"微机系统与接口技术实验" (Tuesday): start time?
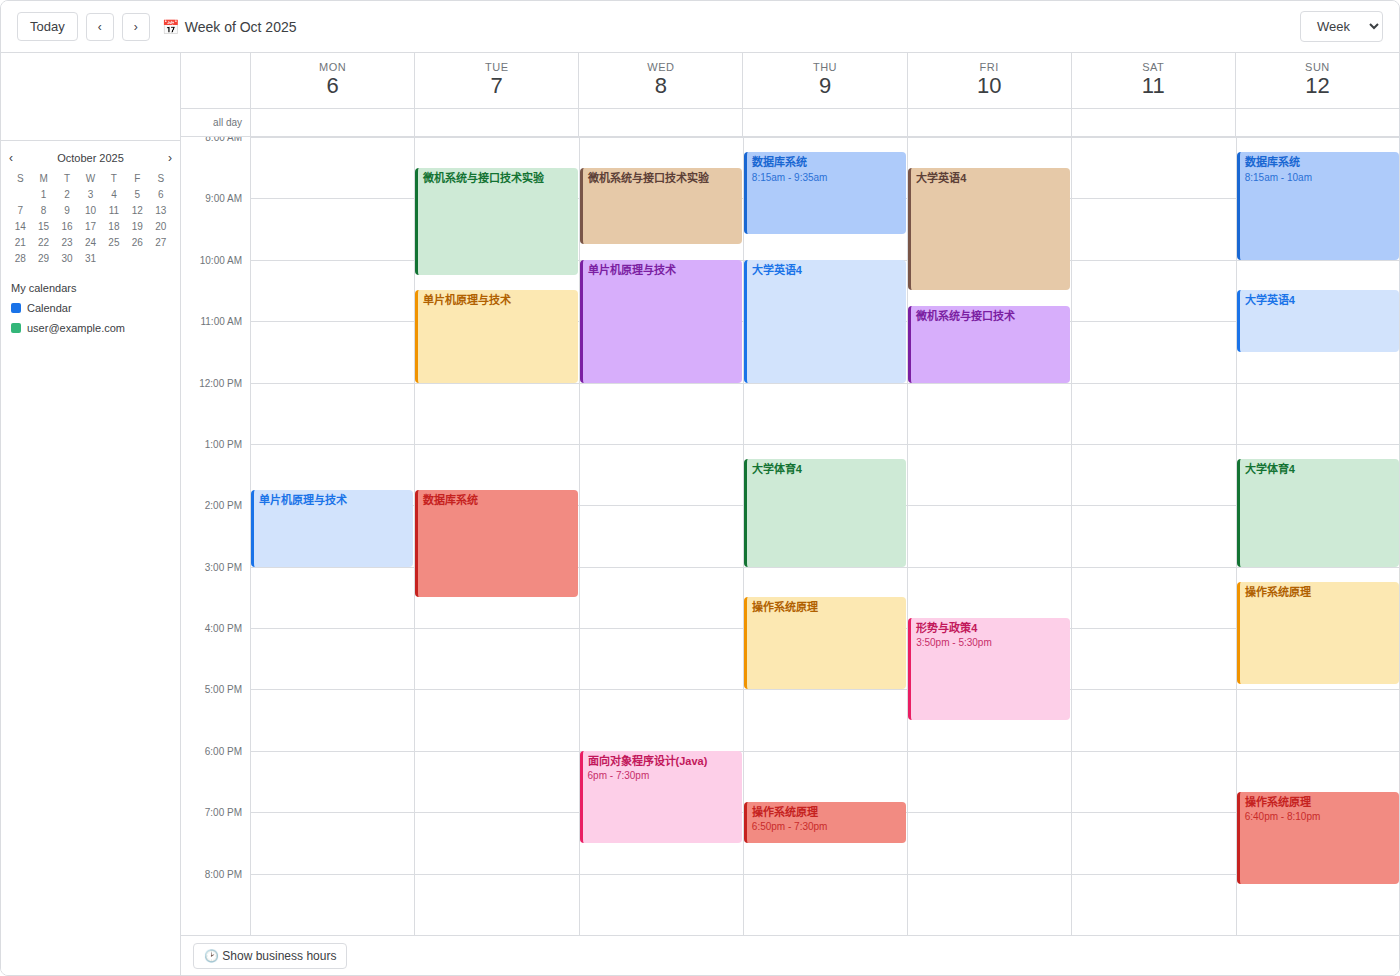
8:30 AM